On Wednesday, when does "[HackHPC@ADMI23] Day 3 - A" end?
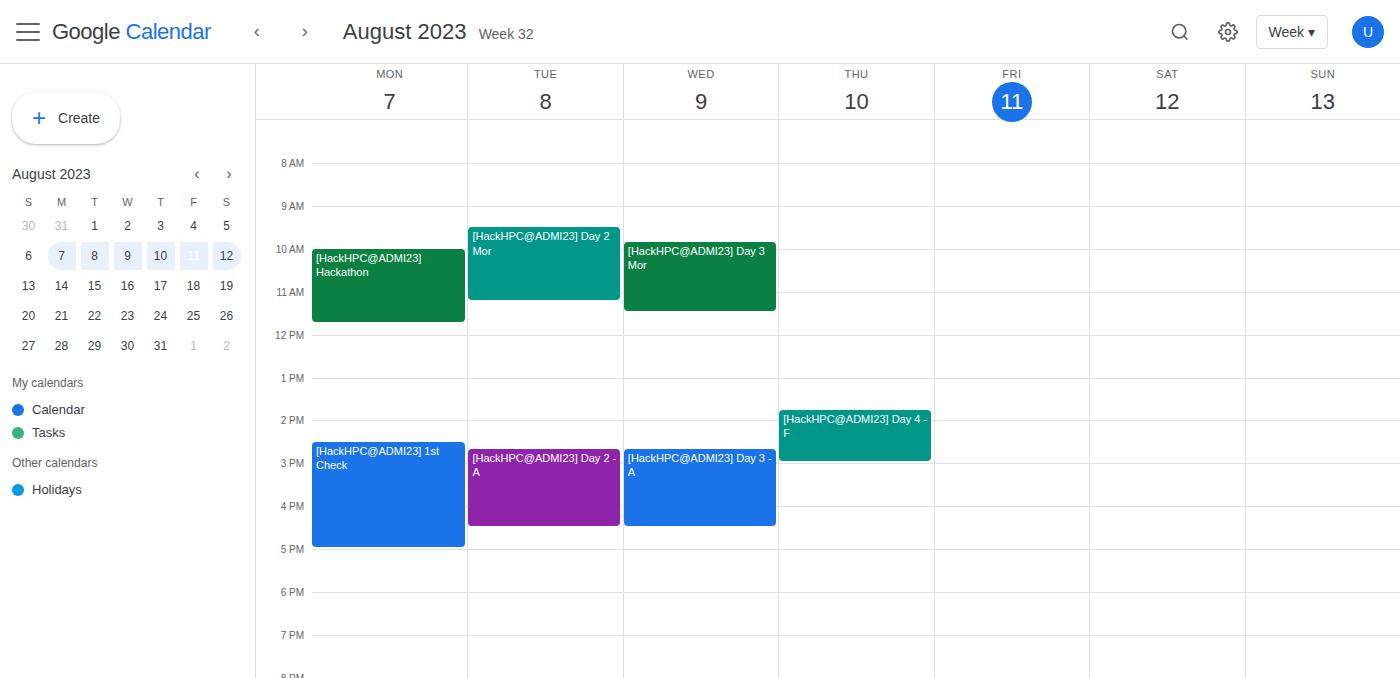
4:30 PM